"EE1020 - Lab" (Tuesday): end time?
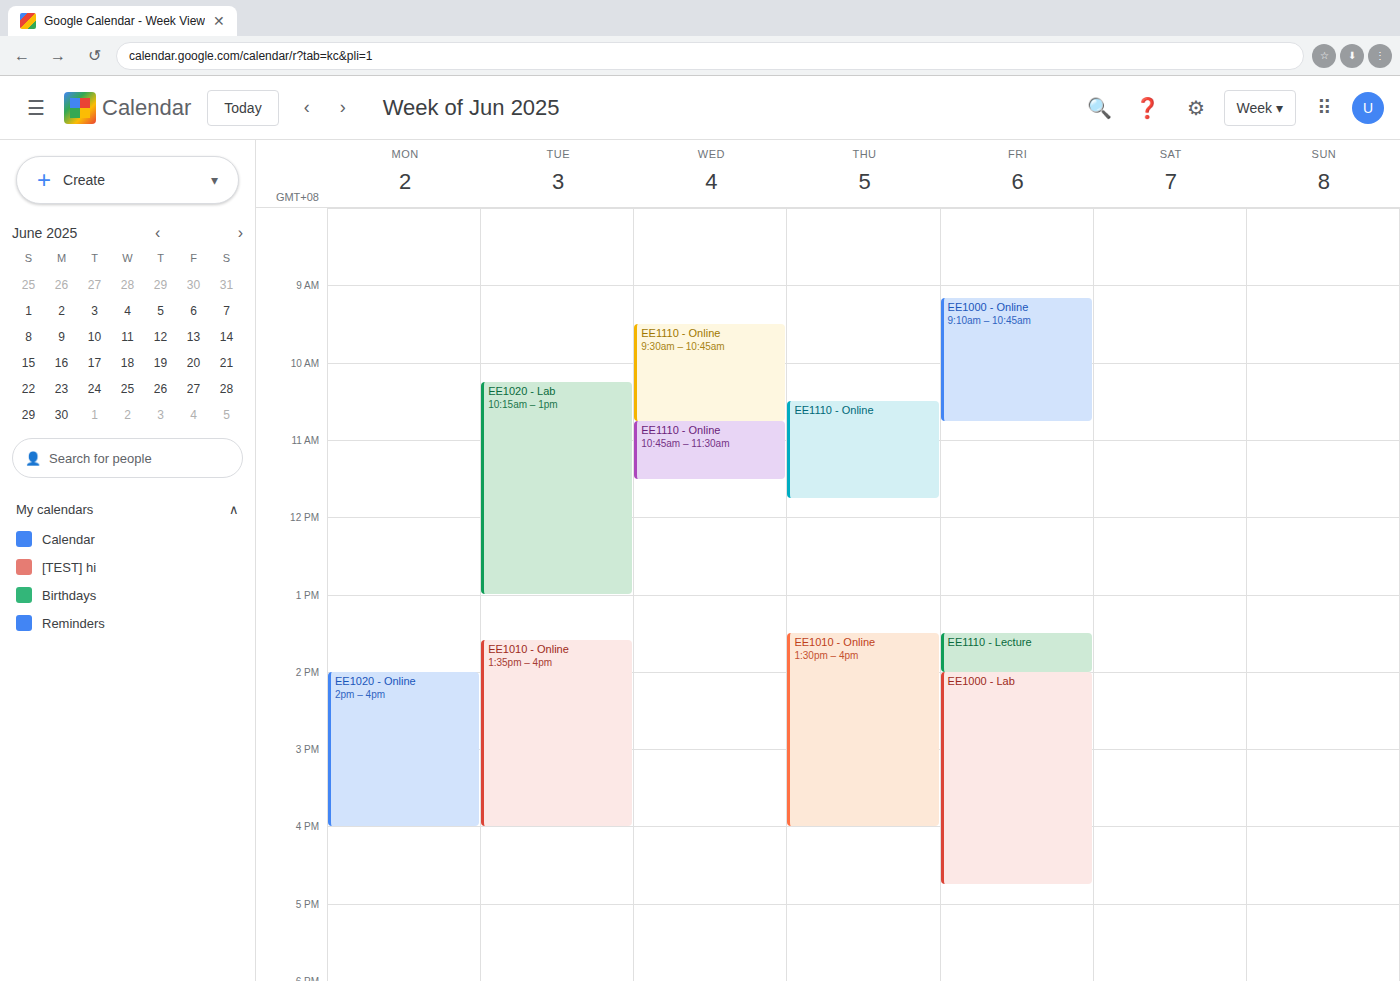
13:00